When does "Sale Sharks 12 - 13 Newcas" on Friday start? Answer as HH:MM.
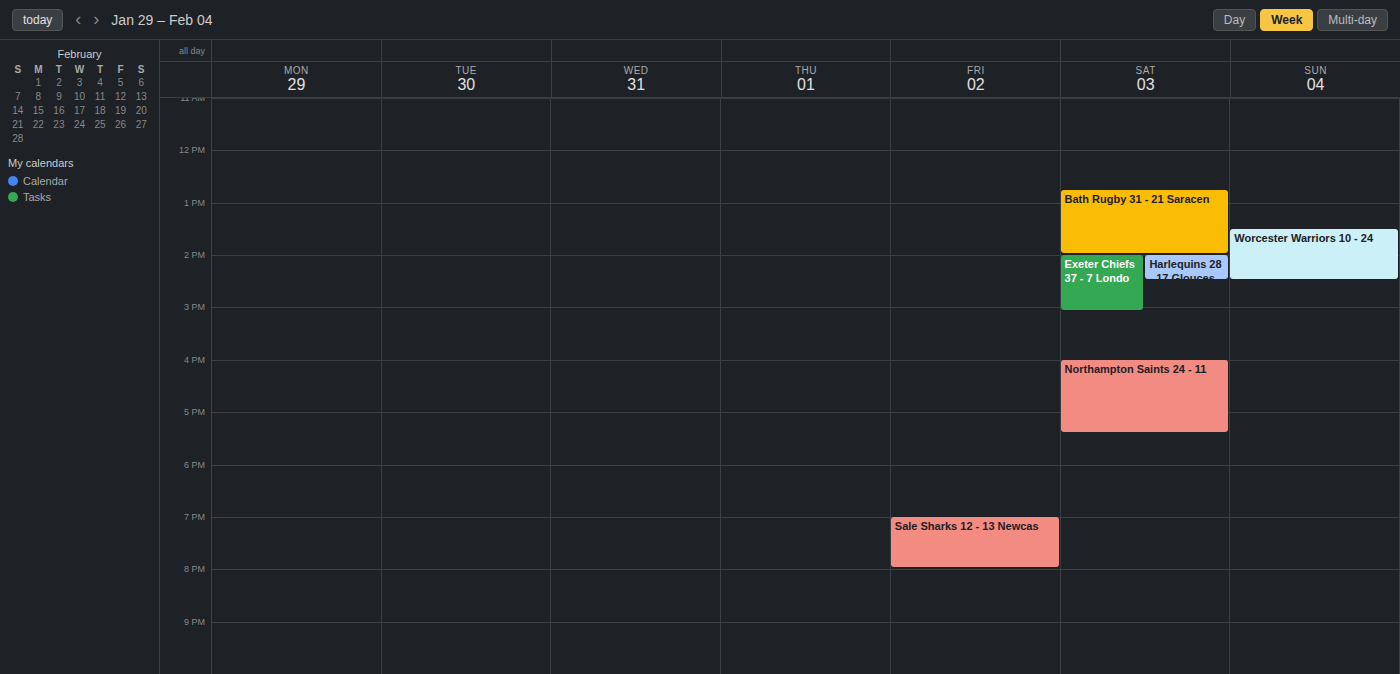
19:00